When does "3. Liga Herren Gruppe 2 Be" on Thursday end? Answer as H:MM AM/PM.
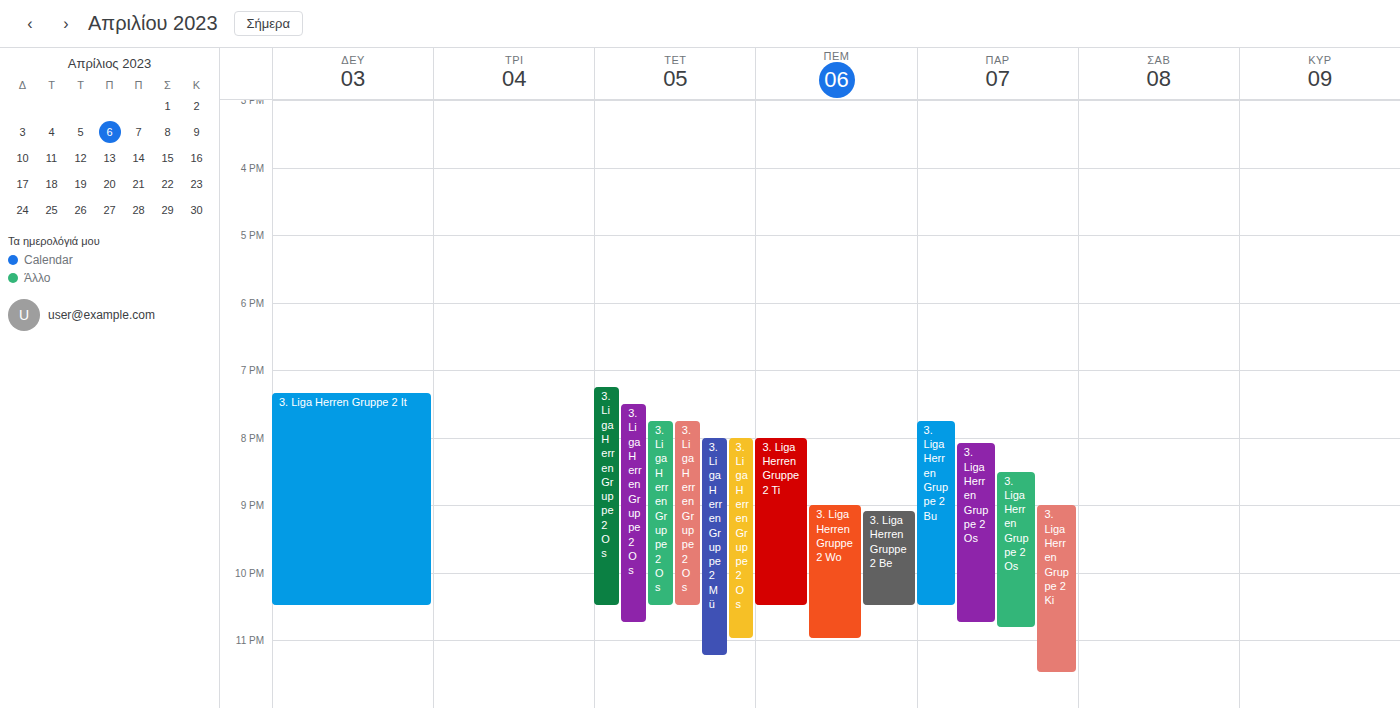
10:30 PM